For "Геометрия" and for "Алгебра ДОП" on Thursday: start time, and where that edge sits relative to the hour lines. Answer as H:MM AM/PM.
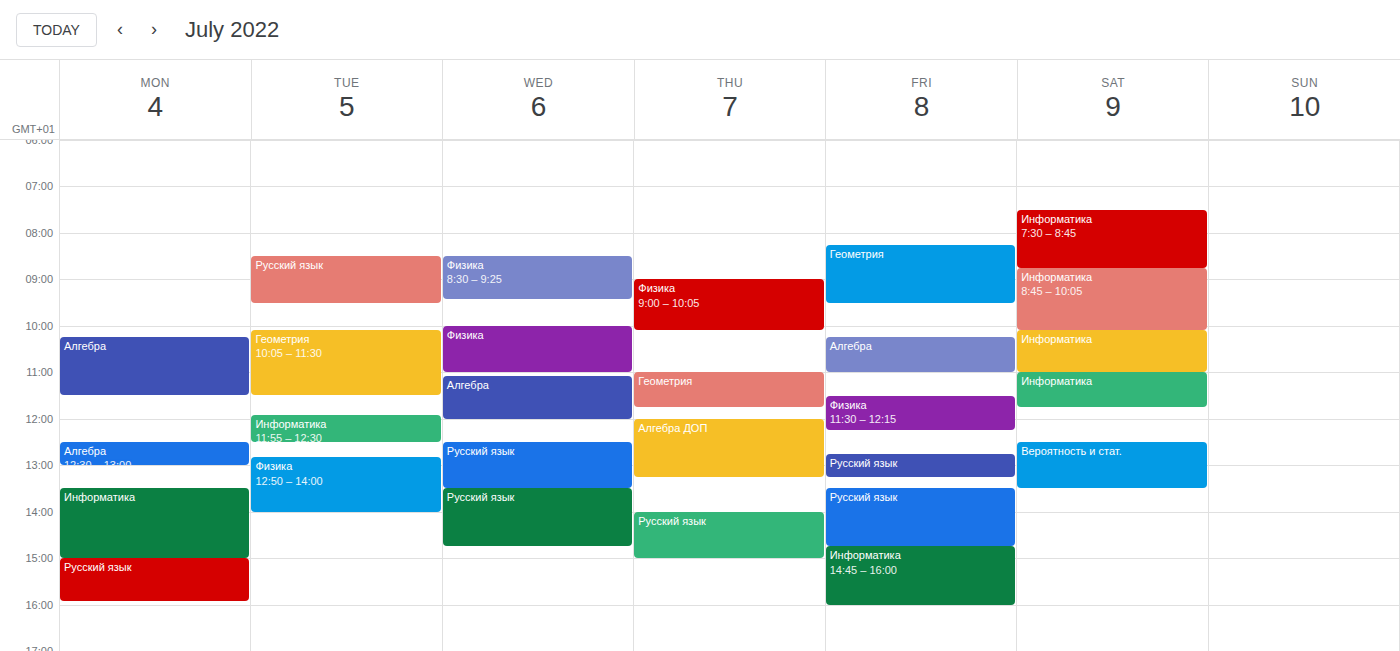
"Геометрия": 11:00 AM, exactly on the 11 AM line. "Алгебра ДОП": 12:00 PM, exactly on the 12 PM line.